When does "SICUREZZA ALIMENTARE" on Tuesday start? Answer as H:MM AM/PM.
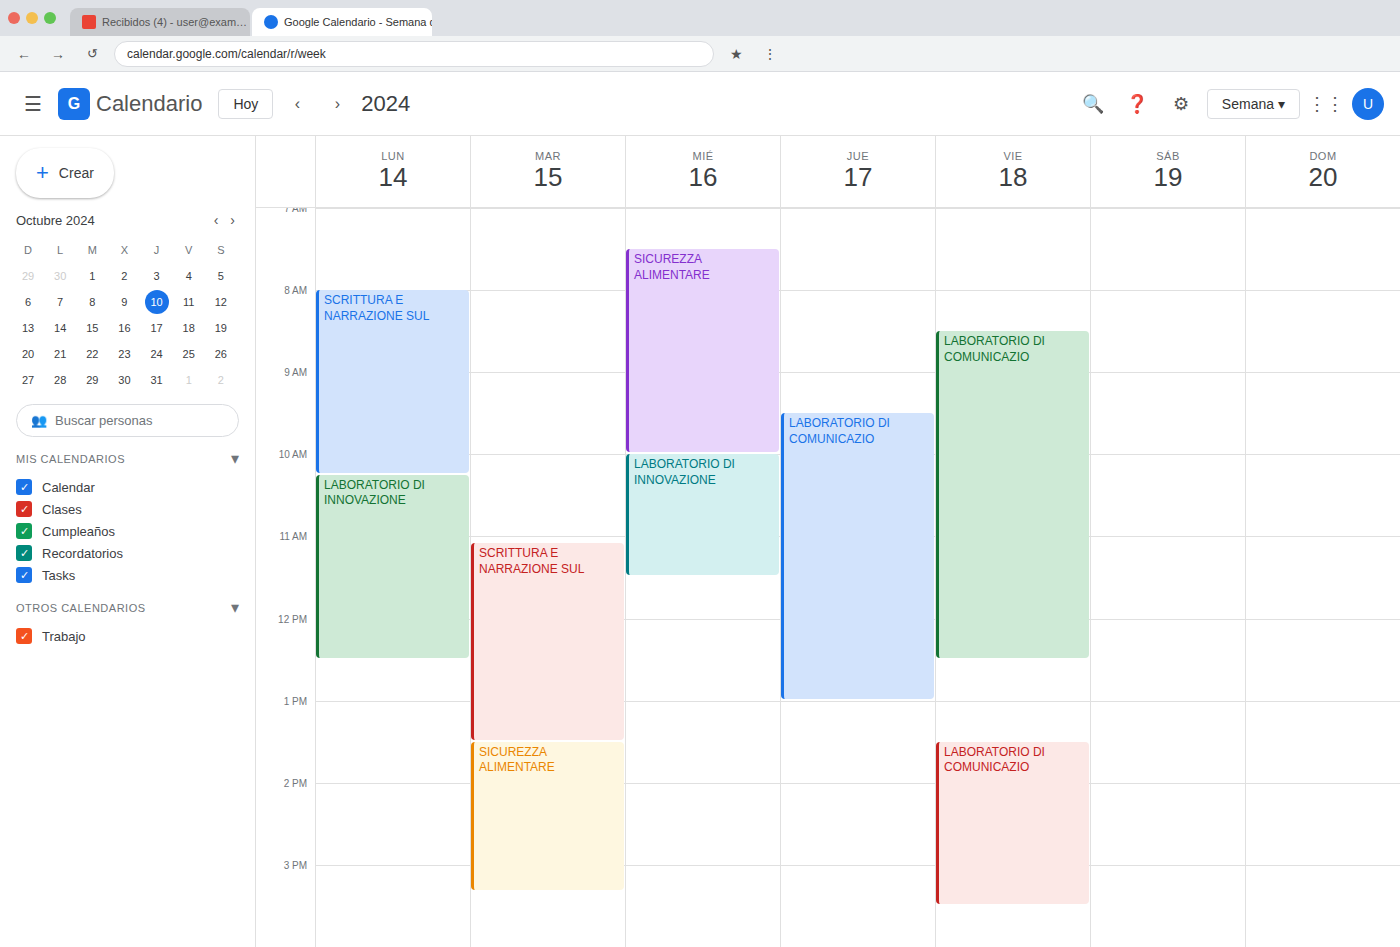
1:30 PM